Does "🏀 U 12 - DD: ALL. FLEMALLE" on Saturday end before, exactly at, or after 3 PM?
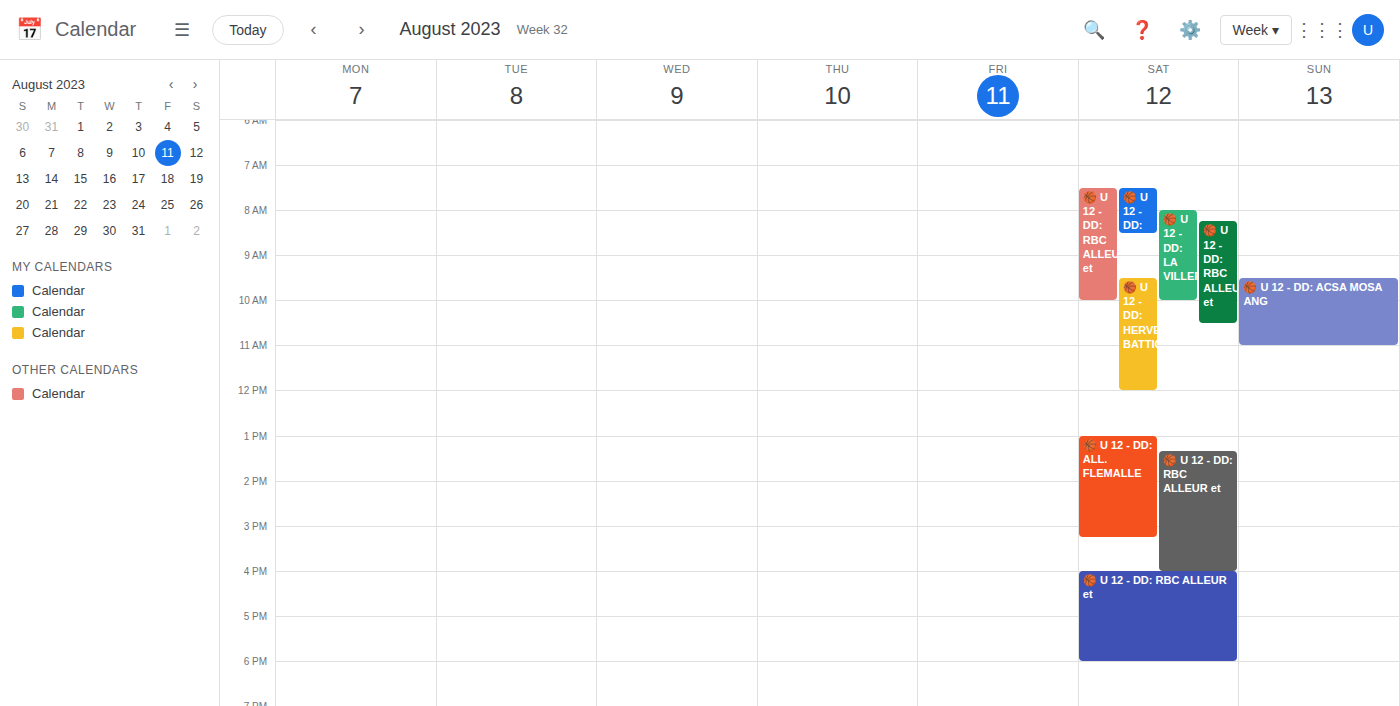
3:15 PM -- after 3 PM, 15 minutes below the 3 PM line.